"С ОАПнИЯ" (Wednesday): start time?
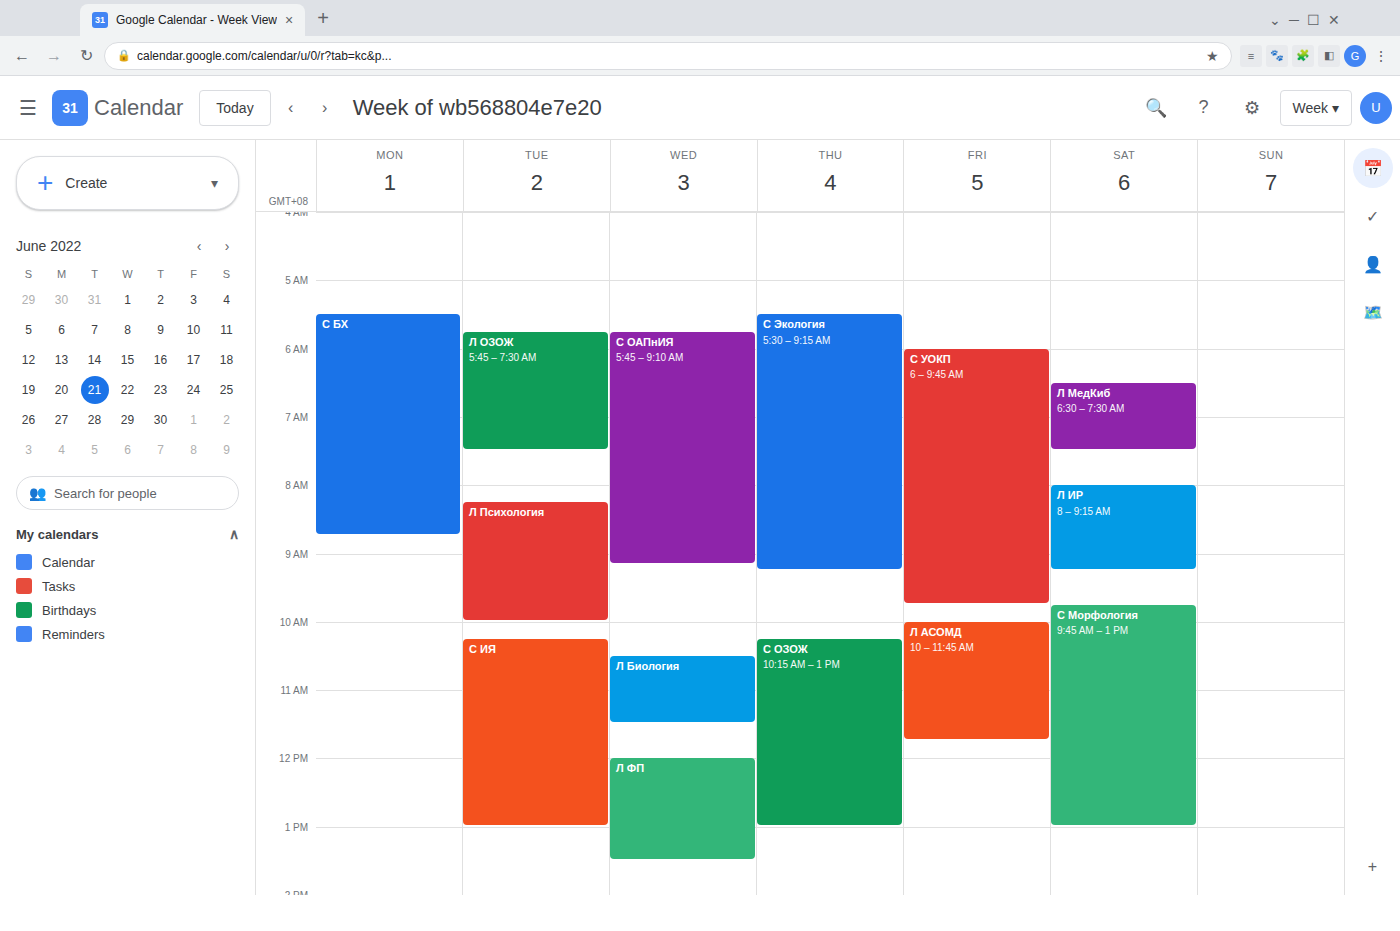
5:45 AM